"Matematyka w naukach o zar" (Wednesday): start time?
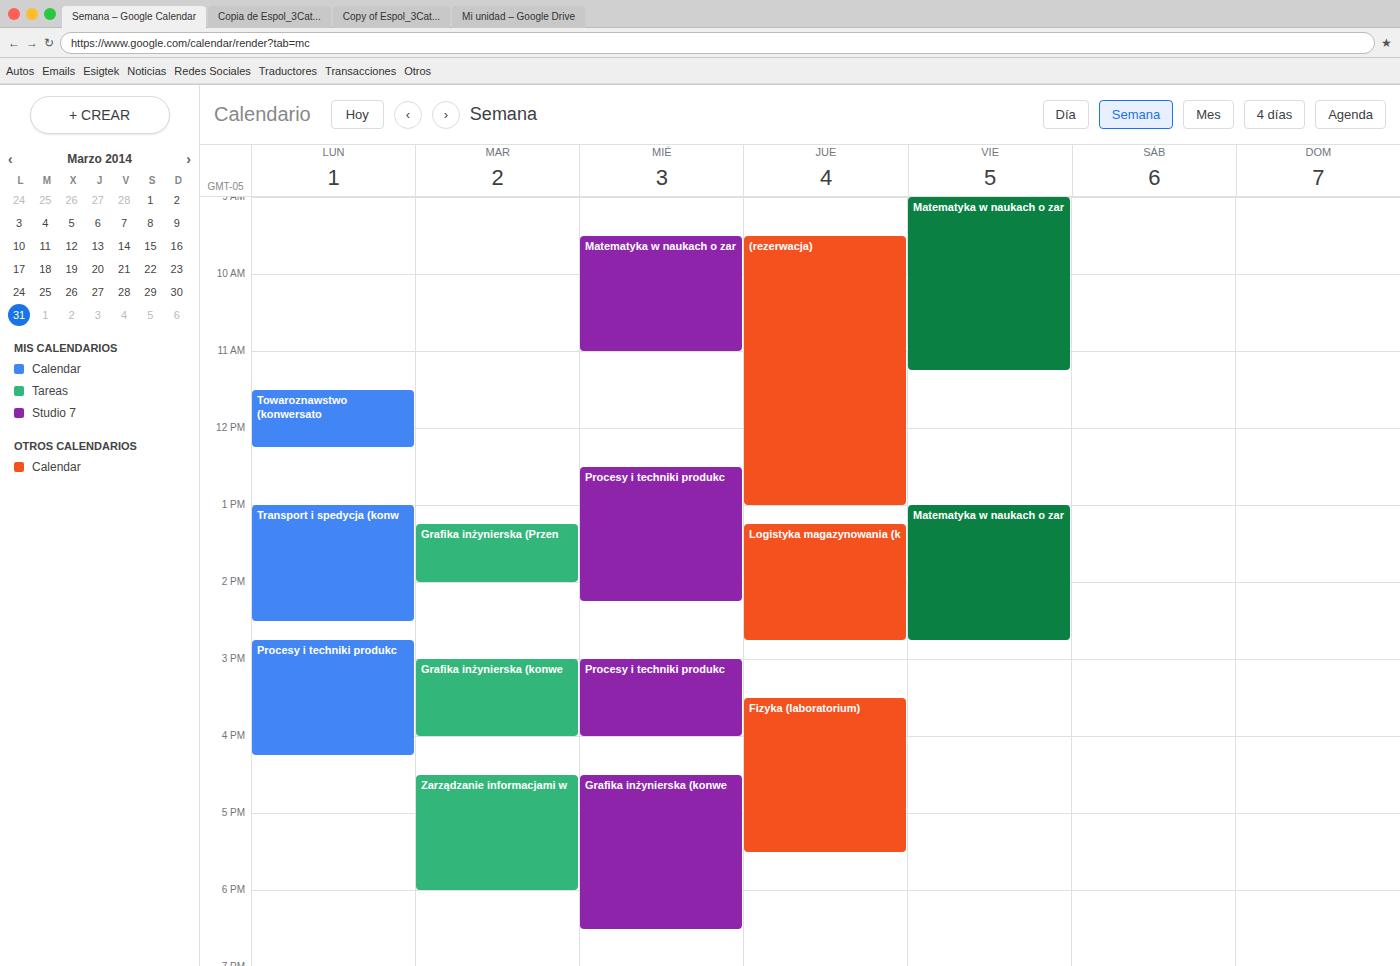
9:30 AM